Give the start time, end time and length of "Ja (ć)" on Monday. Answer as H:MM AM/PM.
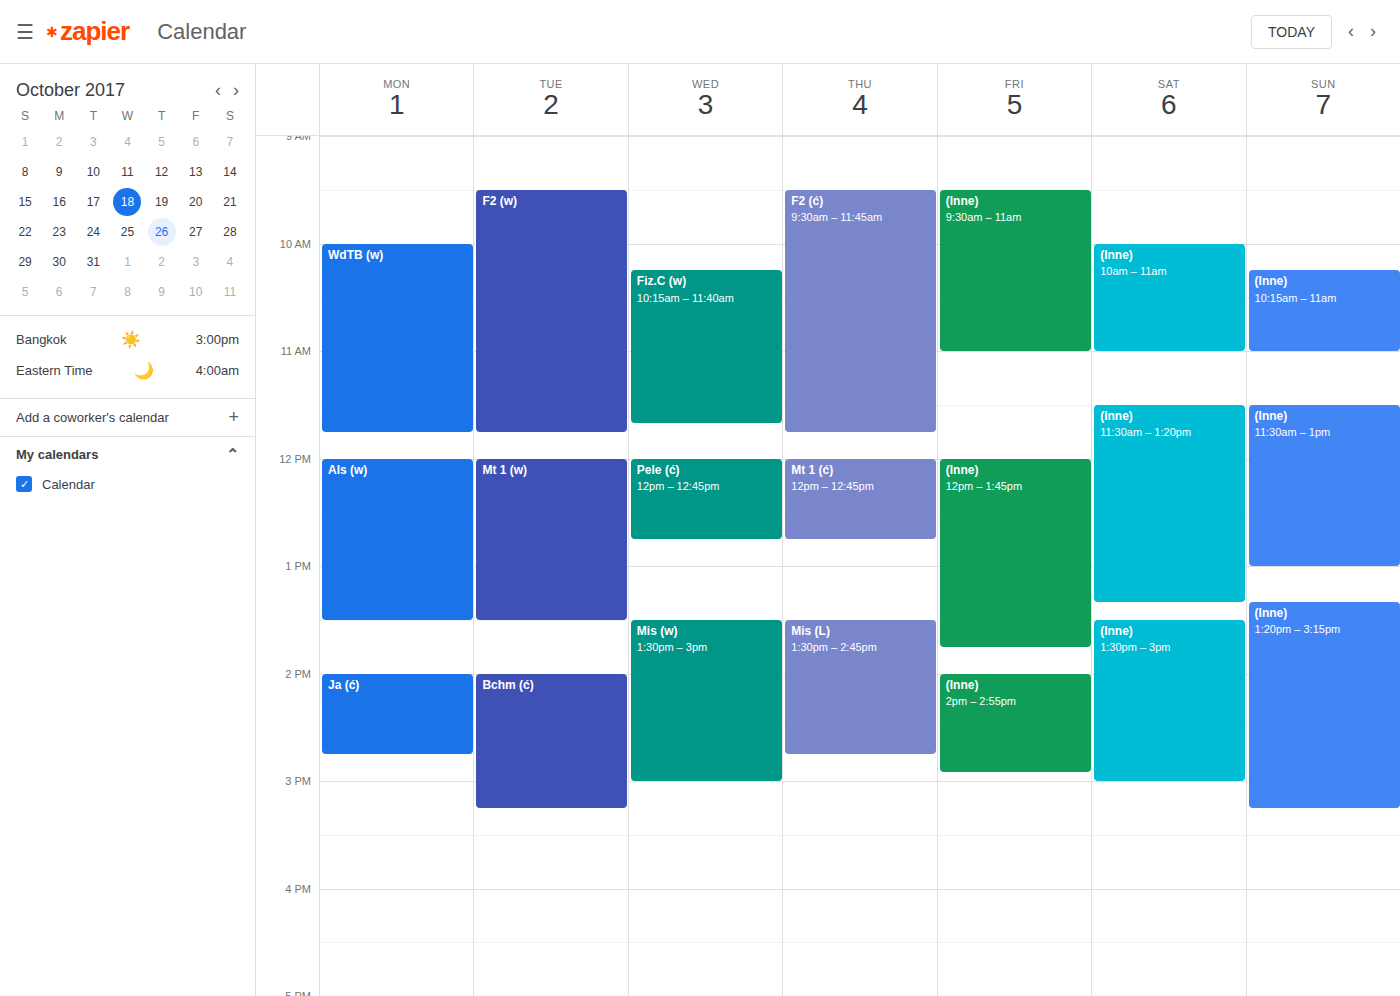
2:00 PM to 2:45 PM, 45 minutes